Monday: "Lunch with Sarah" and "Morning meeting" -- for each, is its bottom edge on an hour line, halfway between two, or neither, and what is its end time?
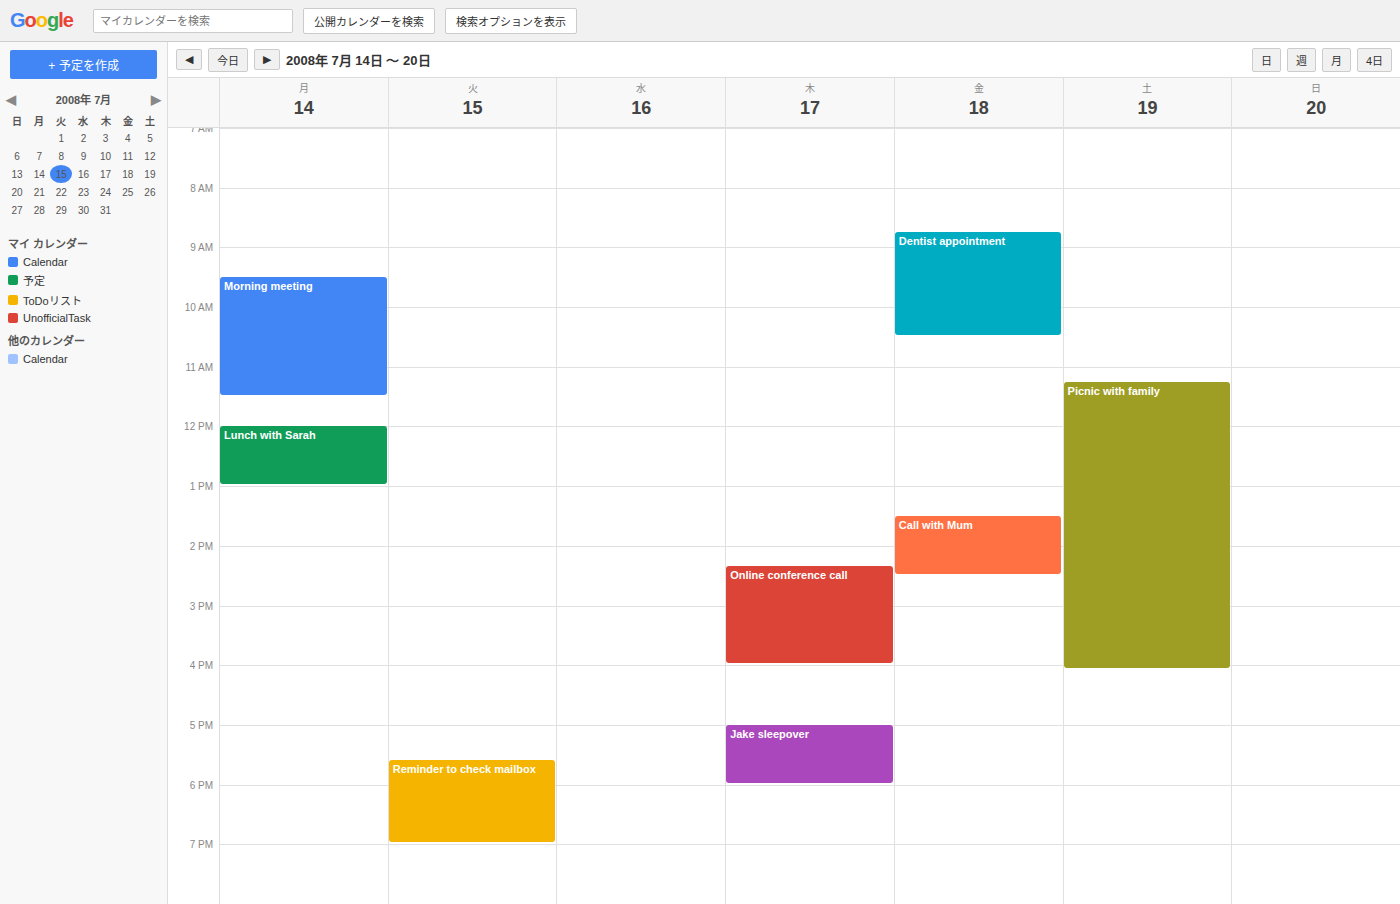
"Lunch with Sarah": 1:00 PM, exactly on the 1 PM line. "Morning meeting": 11:30 AM, halfway between the 11 AM and 12 PM lines.